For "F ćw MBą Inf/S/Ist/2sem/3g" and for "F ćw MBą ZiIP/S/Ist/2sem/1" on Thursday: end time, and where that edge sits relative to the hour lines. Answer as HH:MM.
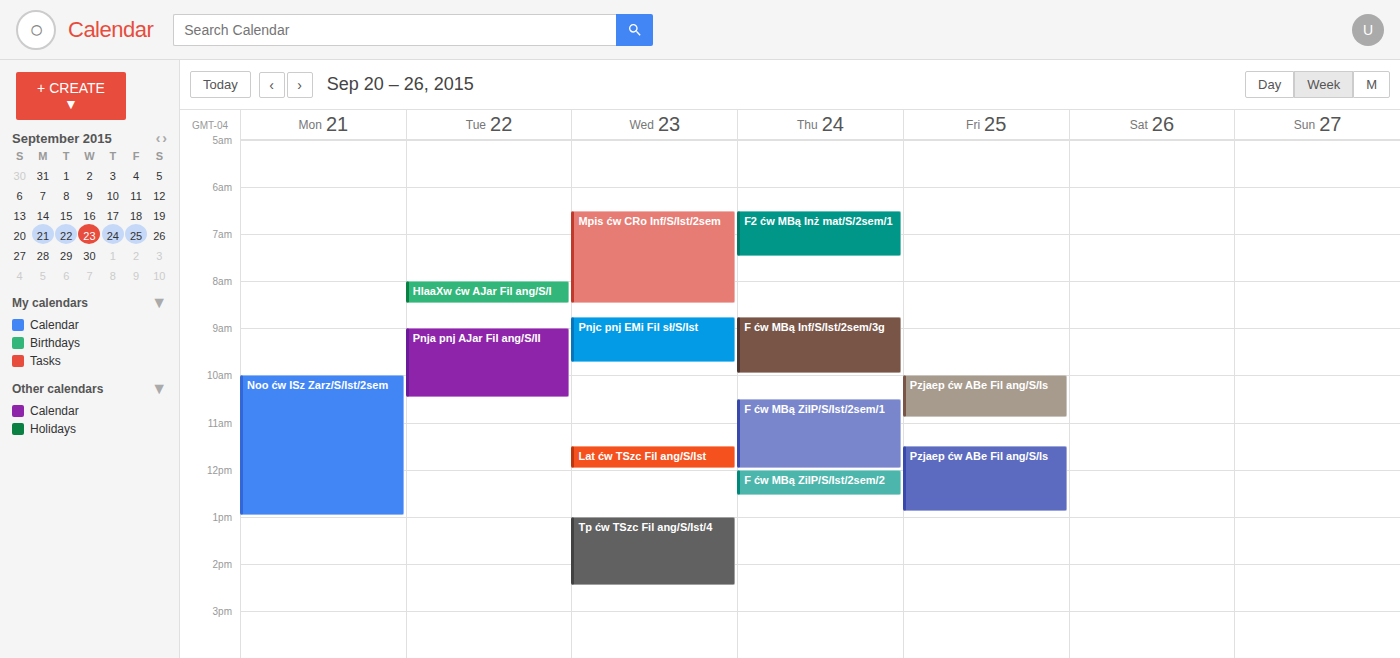
"F ćw MBą Inf/S/Ist/2sem/3g": 10:00, exactly on the 10:00 line. "F ćw MBą ZiIP/S/Ist/2sem/1": 12:00, exactly on the 12:00 line.